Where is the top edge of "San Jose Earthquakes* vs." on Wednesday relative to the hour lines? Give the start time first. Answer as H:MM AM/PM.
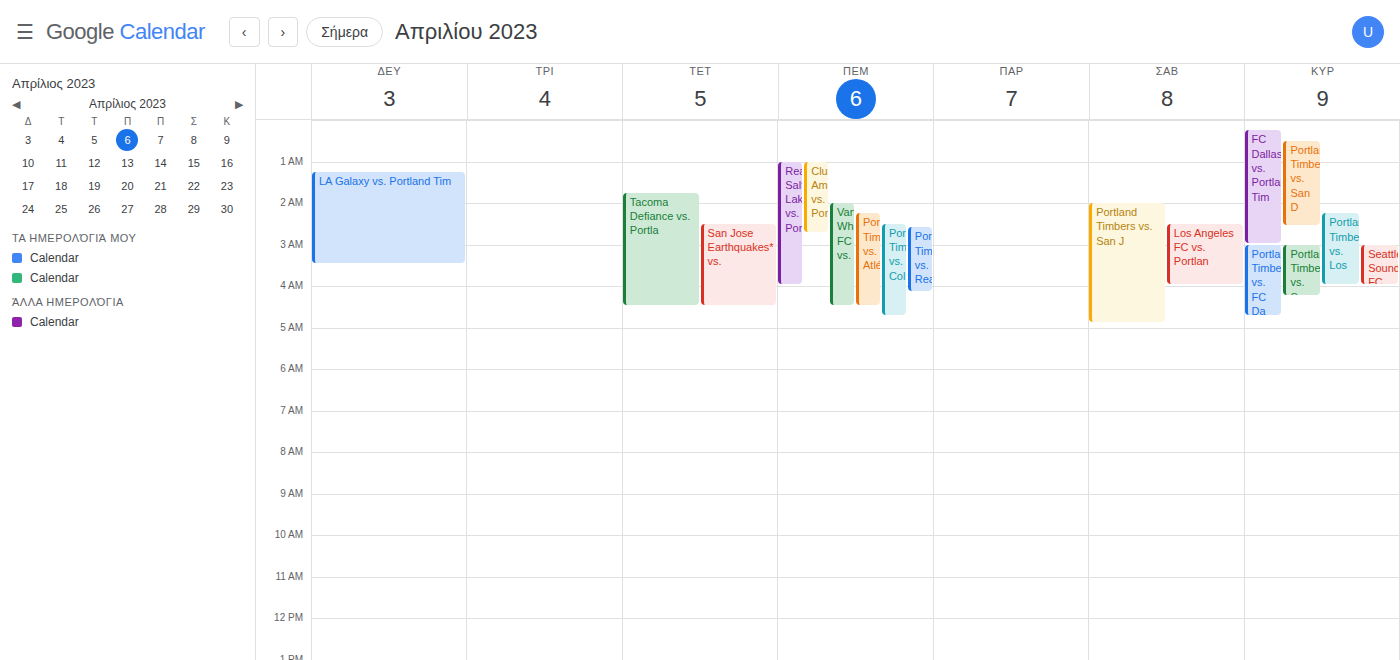
2:30 AM -- halfway between the 2 AM and 3 AM lines.